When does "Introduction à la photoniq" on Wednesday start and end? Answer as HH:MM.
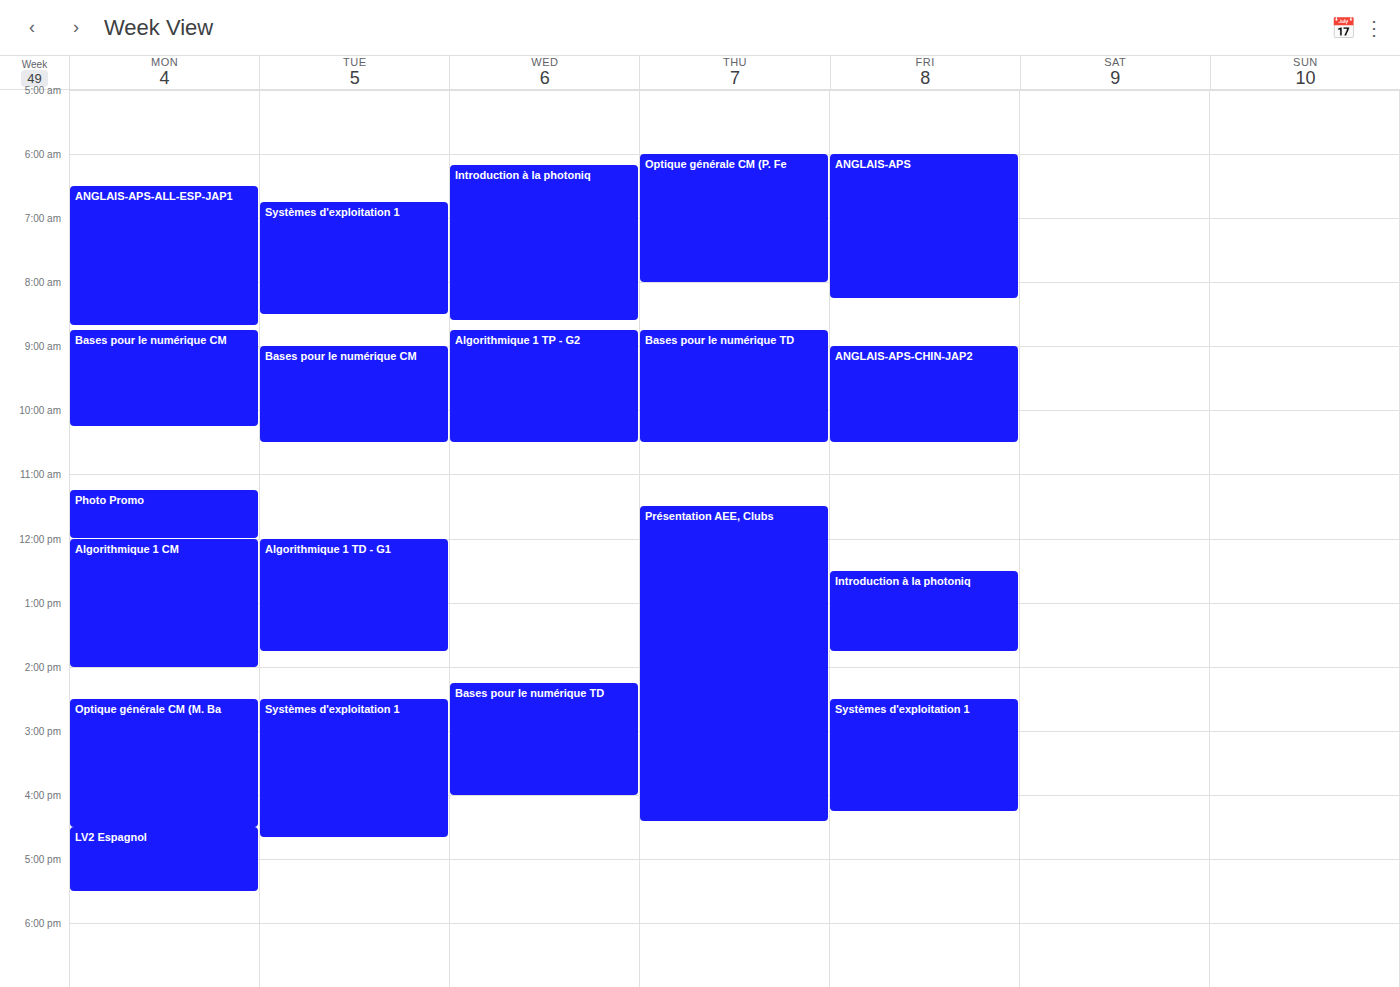
06:10 to 08:35